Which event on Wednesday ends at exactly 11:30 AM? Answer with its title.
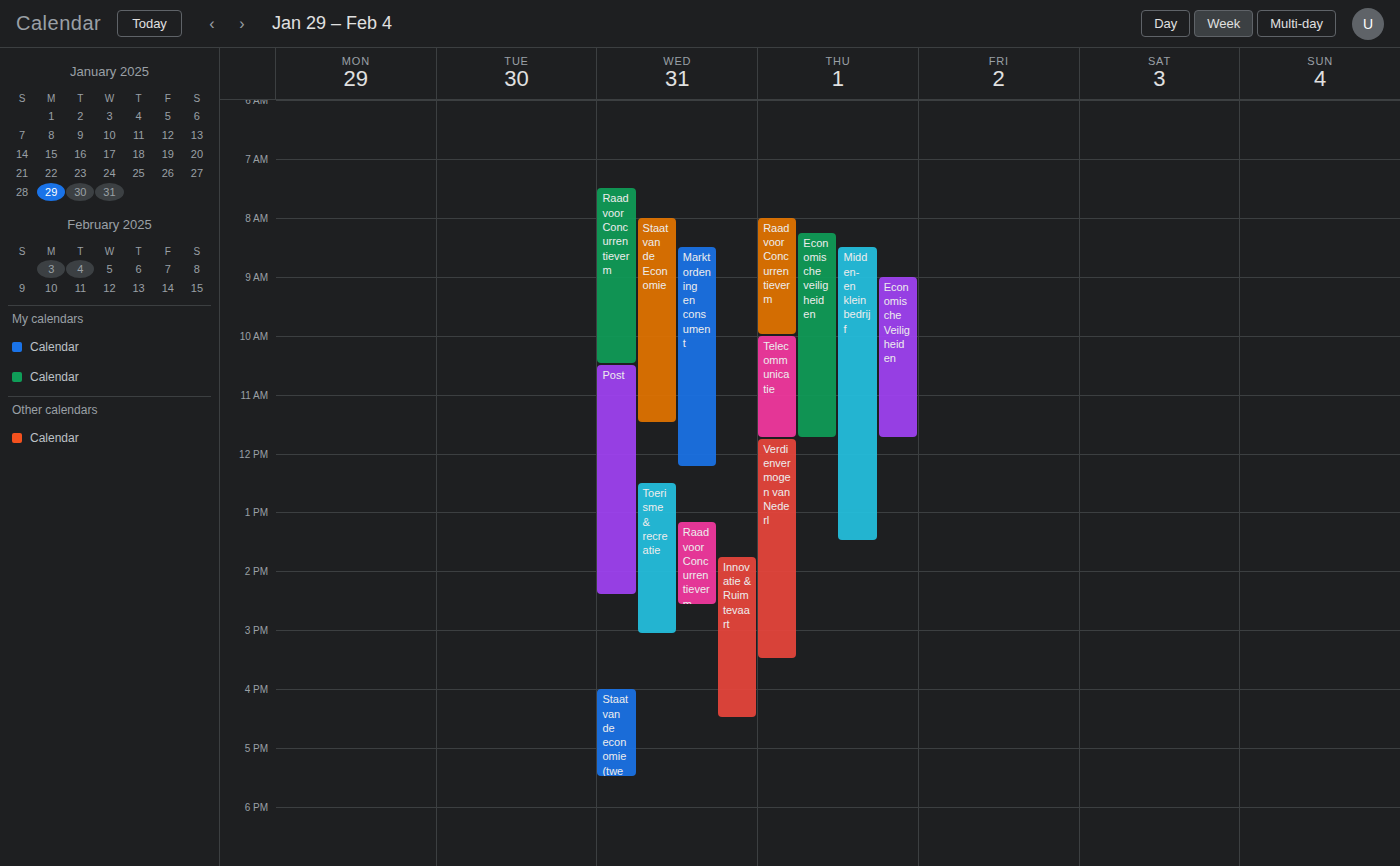
"Staat van de Economie"